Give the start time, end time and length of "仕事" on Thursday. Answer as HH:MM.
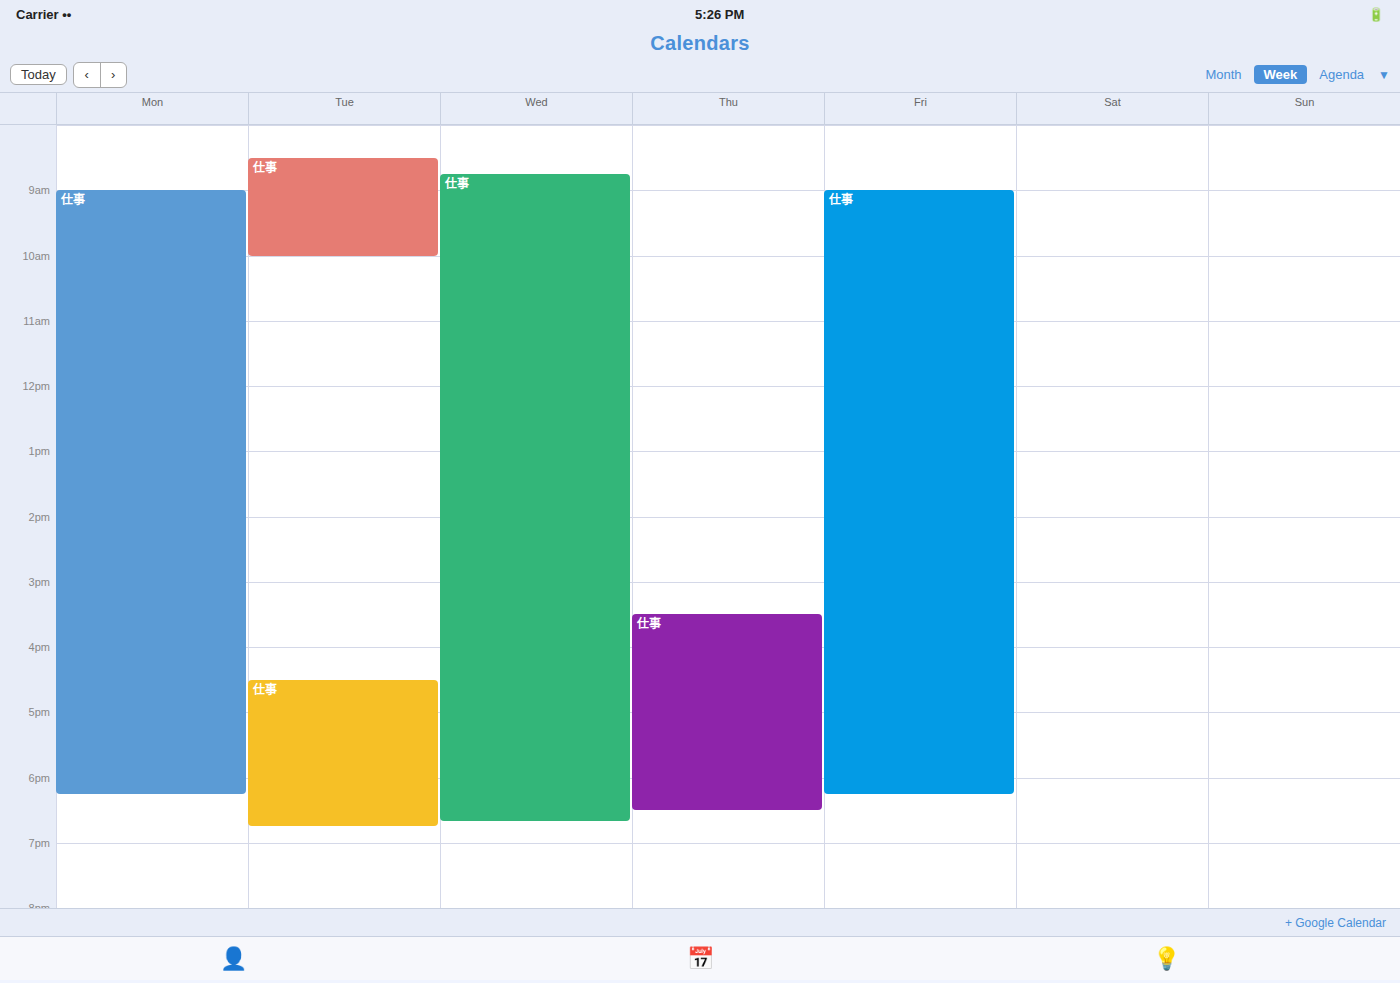
15:30 to 18:30, 3 hours